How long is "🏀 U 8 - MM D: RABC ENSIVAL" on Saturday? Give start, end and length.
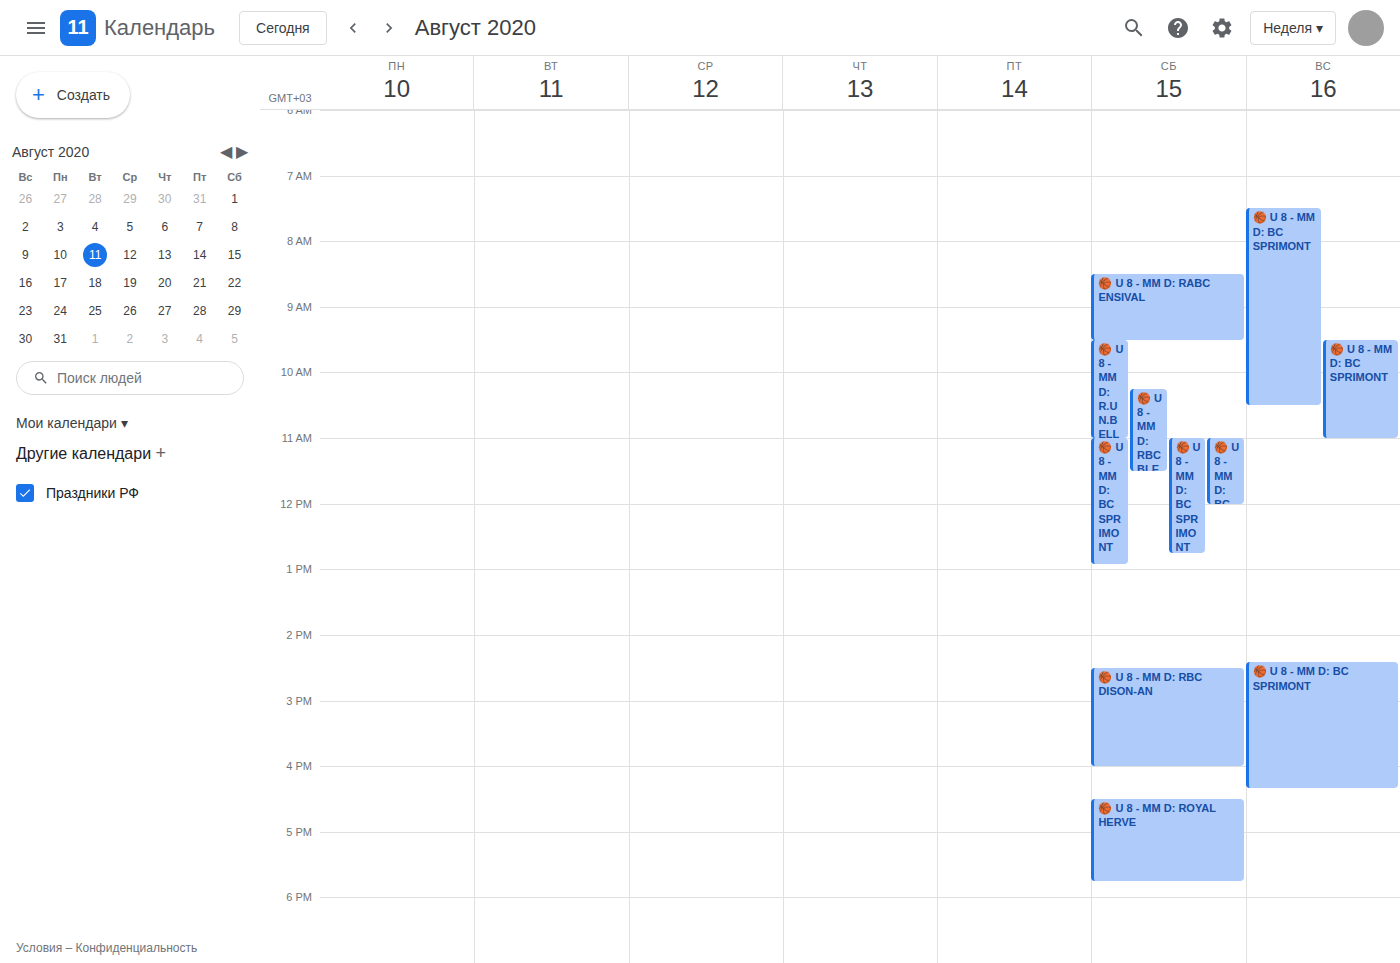
8:30 AM to 9:30 AM, 1 hour